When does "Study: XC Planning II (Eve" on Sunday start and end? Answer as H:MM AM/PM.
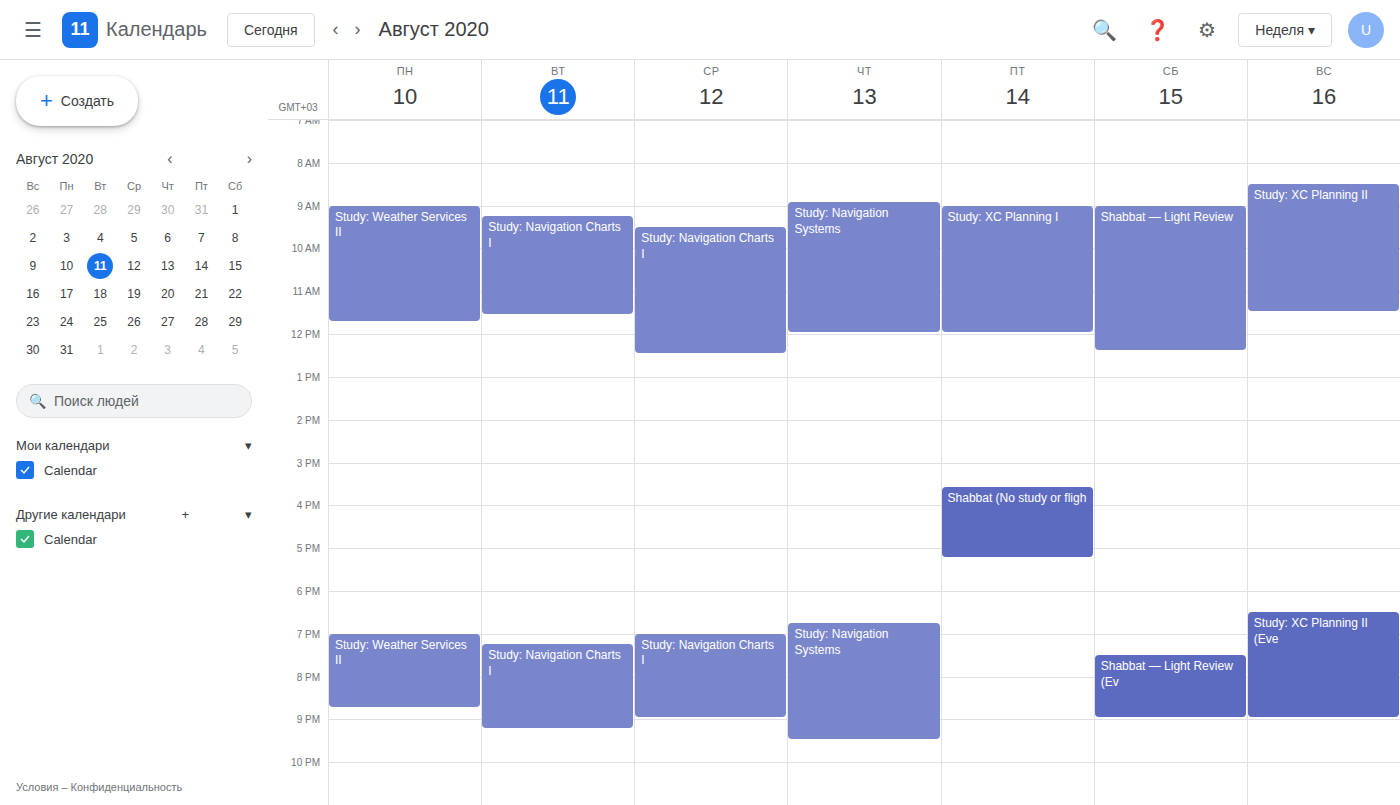
6:30 PM to 9:00 PM